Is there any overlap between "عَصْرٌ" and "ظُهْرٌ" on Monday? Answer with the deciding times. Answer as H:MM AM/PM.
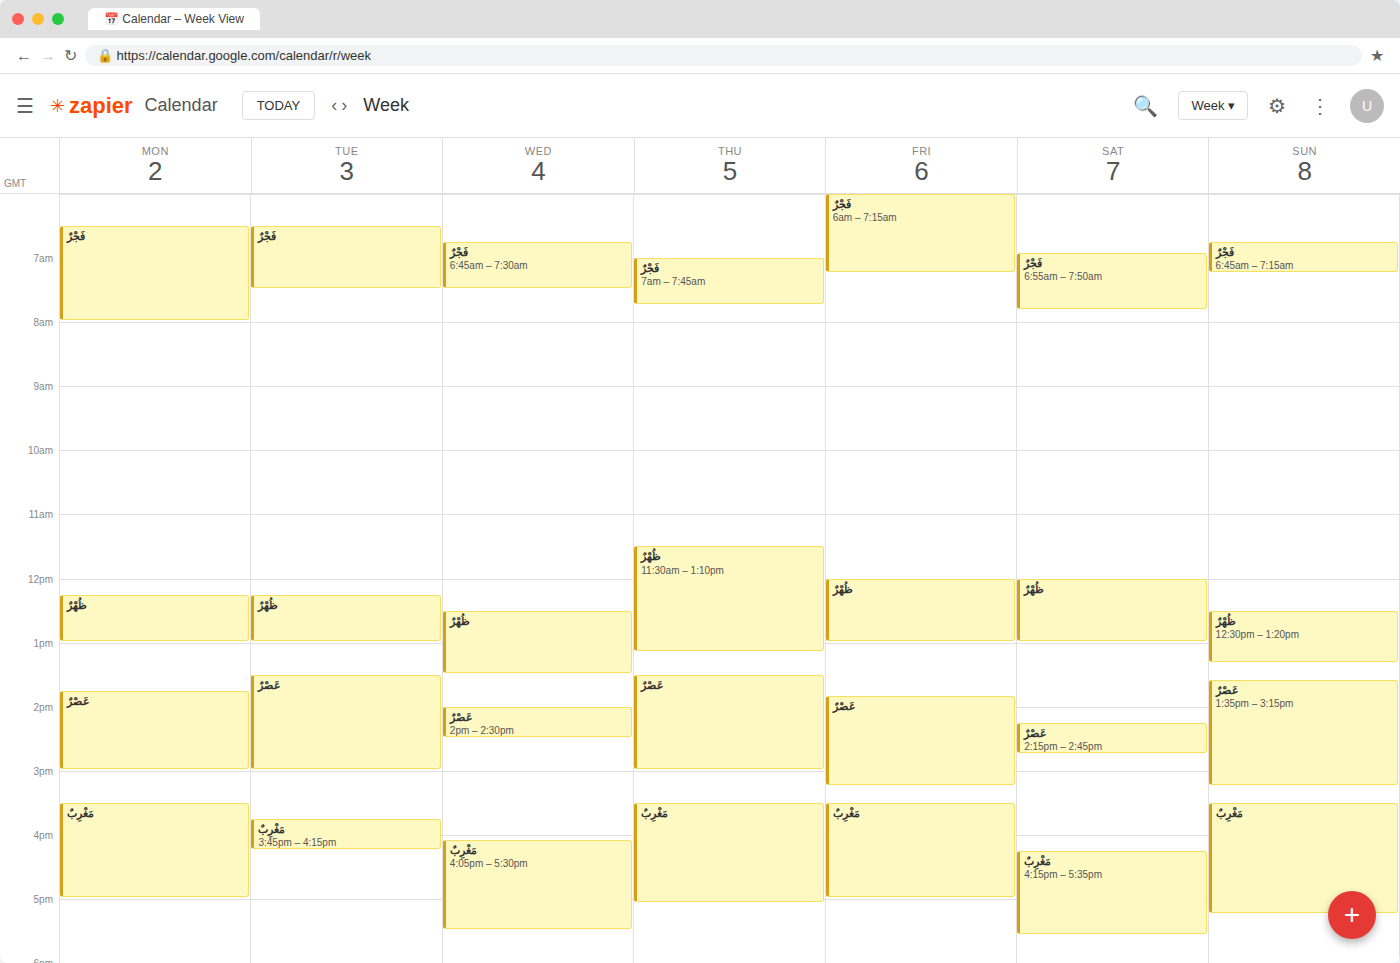
"ظُهْرٌ" ends at 1:00 PM and "عَصْرٌ" starts at 1:45 PM -- no overlap.